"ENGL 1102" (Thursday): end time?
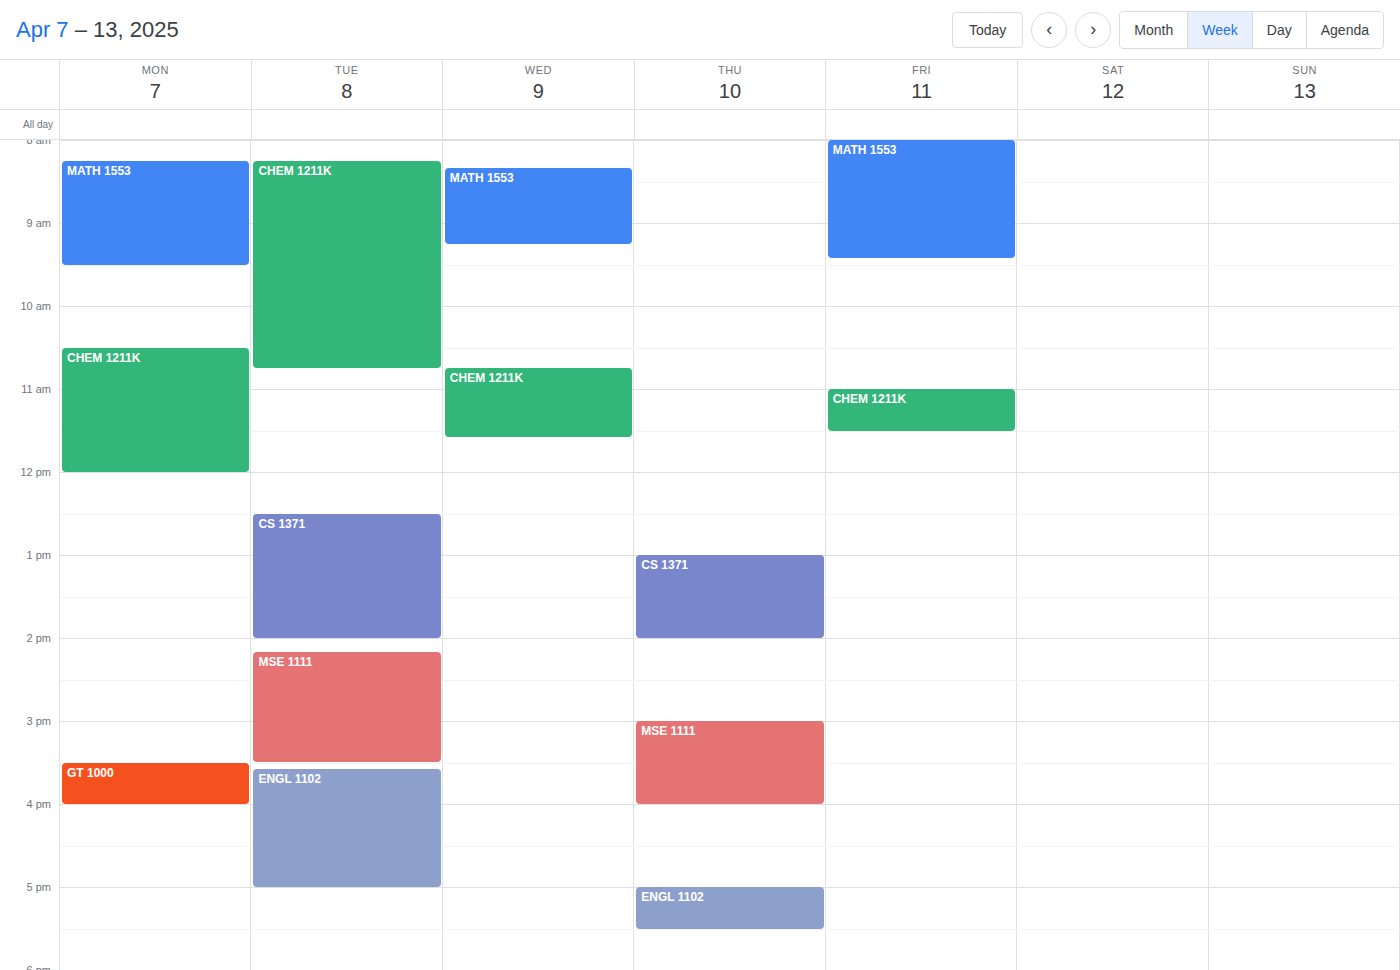
5:30 PM